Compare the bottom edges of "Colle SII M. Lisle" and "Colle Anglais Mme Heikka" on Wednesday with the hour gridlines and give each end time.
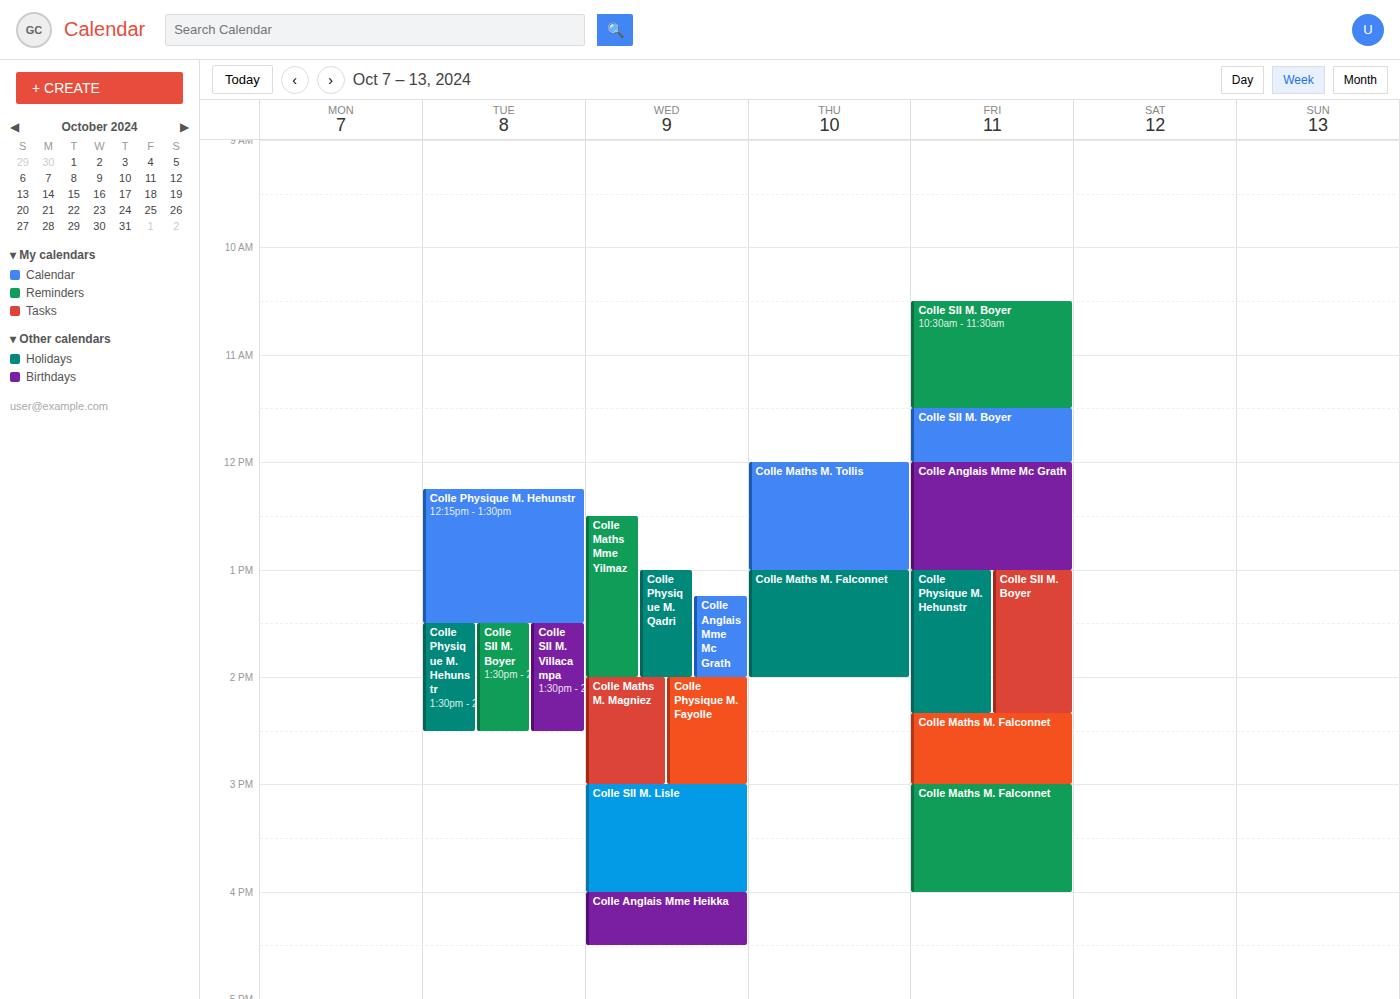
"Colle SII M. Lisle": 4:00 PM, exactly on the 4 PM line. "Colle Anglais Mme Heikka": 4:30 PM, halfway between the 4 PM and 5 PM lines.